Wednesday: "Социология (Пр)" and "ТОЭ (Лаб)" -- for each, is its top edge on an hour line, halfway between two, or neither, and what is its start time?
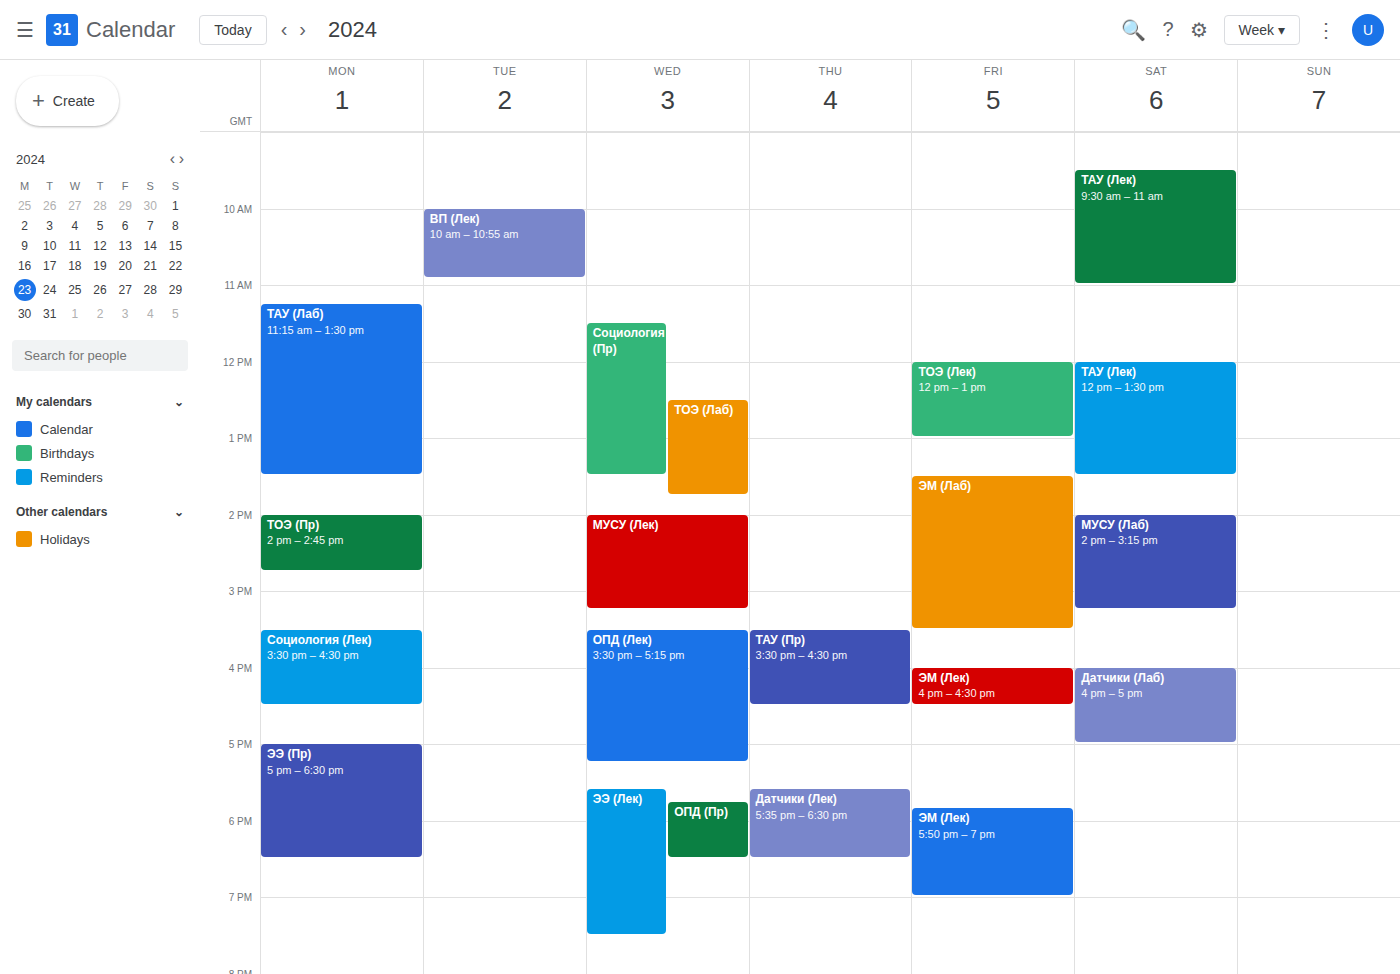
"Социология (Пр)": 11:30 AM, halfway between the 11 AM and 12 PM lines. "ТОЭ (Лаб)": 12:30 PM, halfway between the 12 PM and 1 PM lines.